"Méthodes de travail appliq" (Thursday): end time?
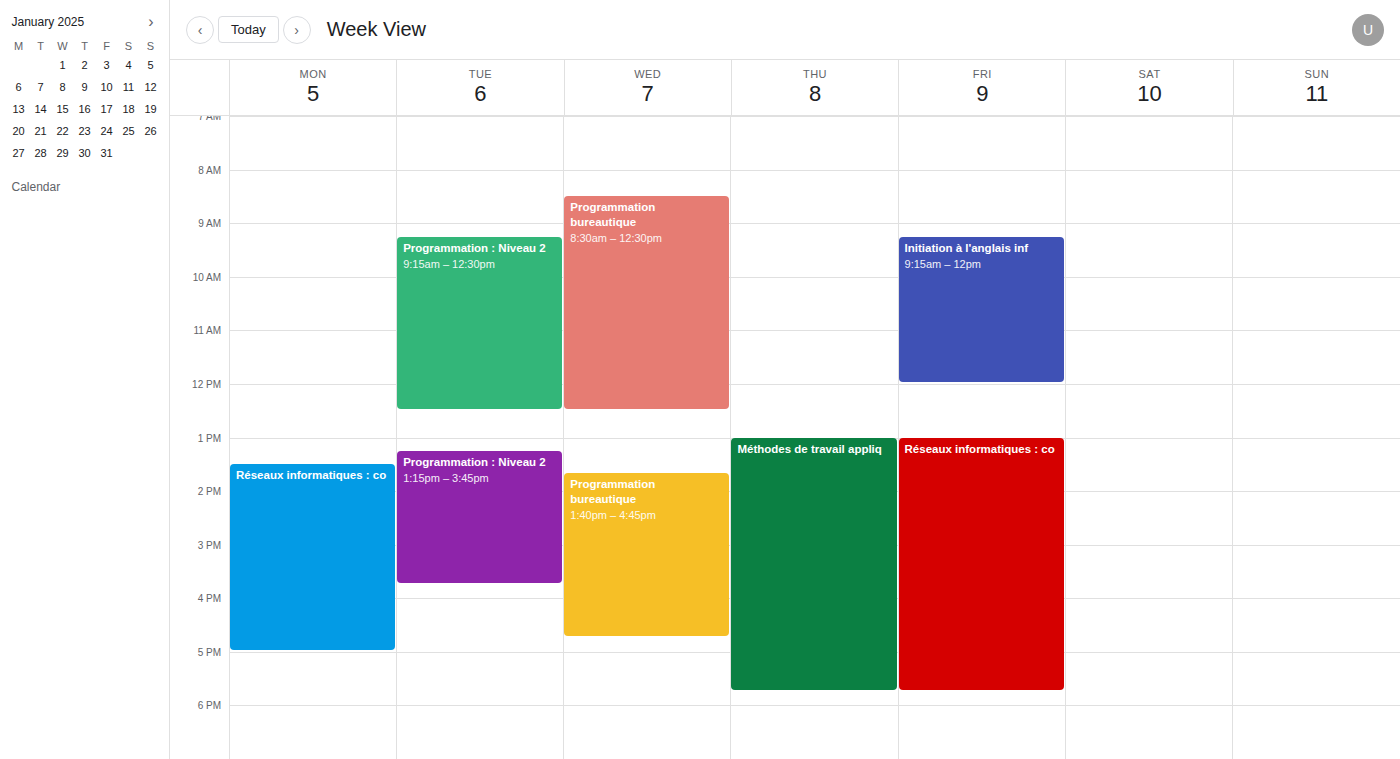
5:45 PM